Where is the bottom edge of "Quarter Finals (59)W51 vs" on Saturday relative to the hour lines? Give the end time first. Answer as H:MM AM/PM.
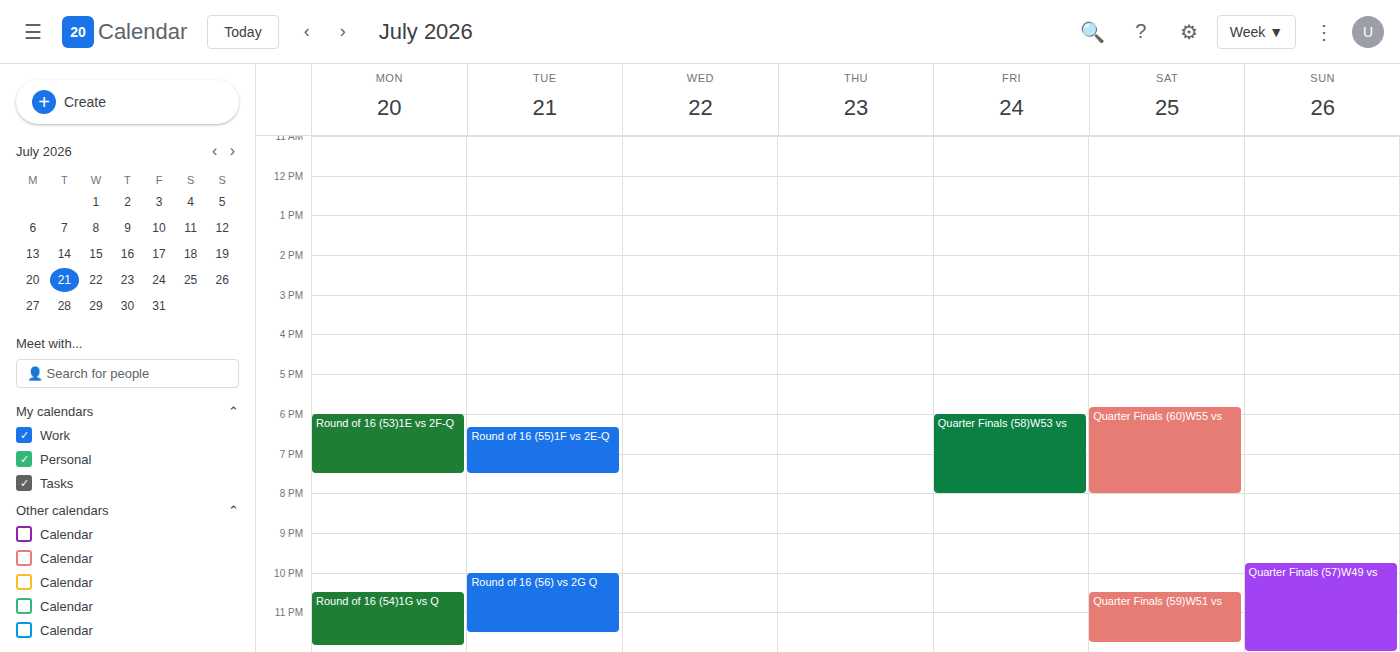
11:45 PM -- neither: three quarters of the way from the 11 PM line to the 12 AM line.